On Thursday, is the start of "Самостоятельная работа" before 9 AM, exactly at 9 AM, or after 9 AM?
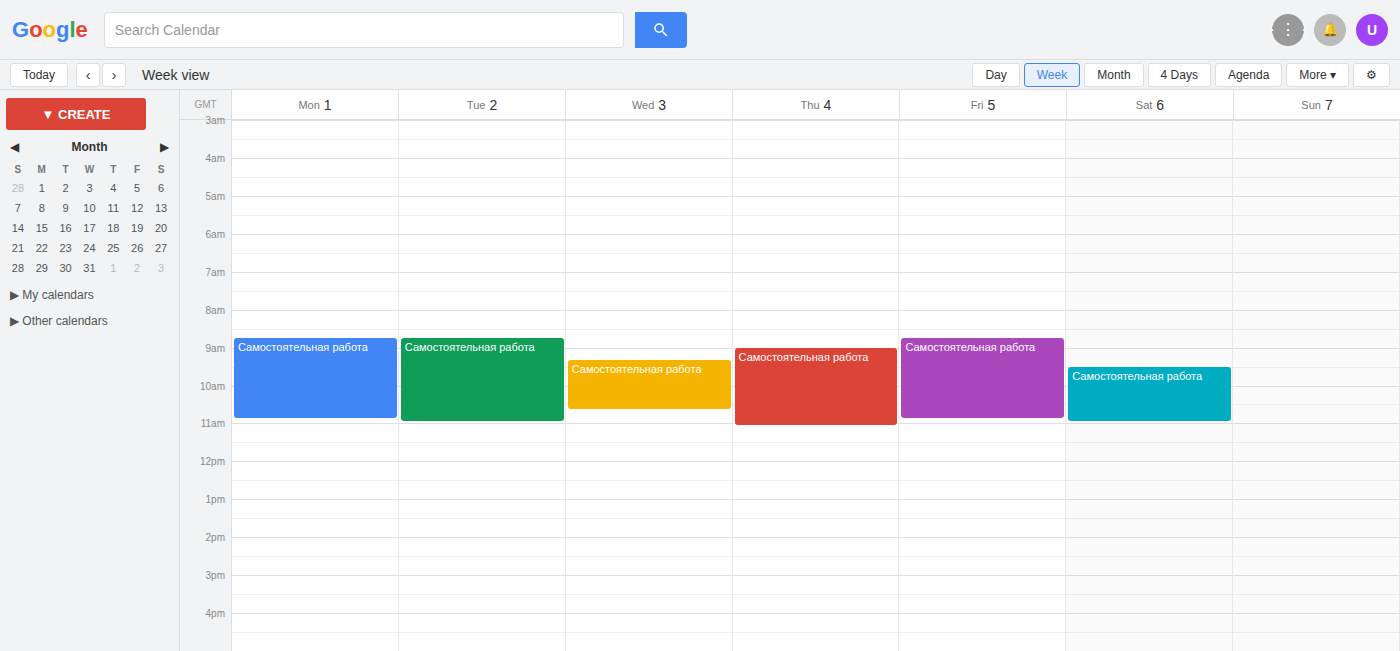
9:00 AM -- exactly at 9 AM, on the 9 AM line.